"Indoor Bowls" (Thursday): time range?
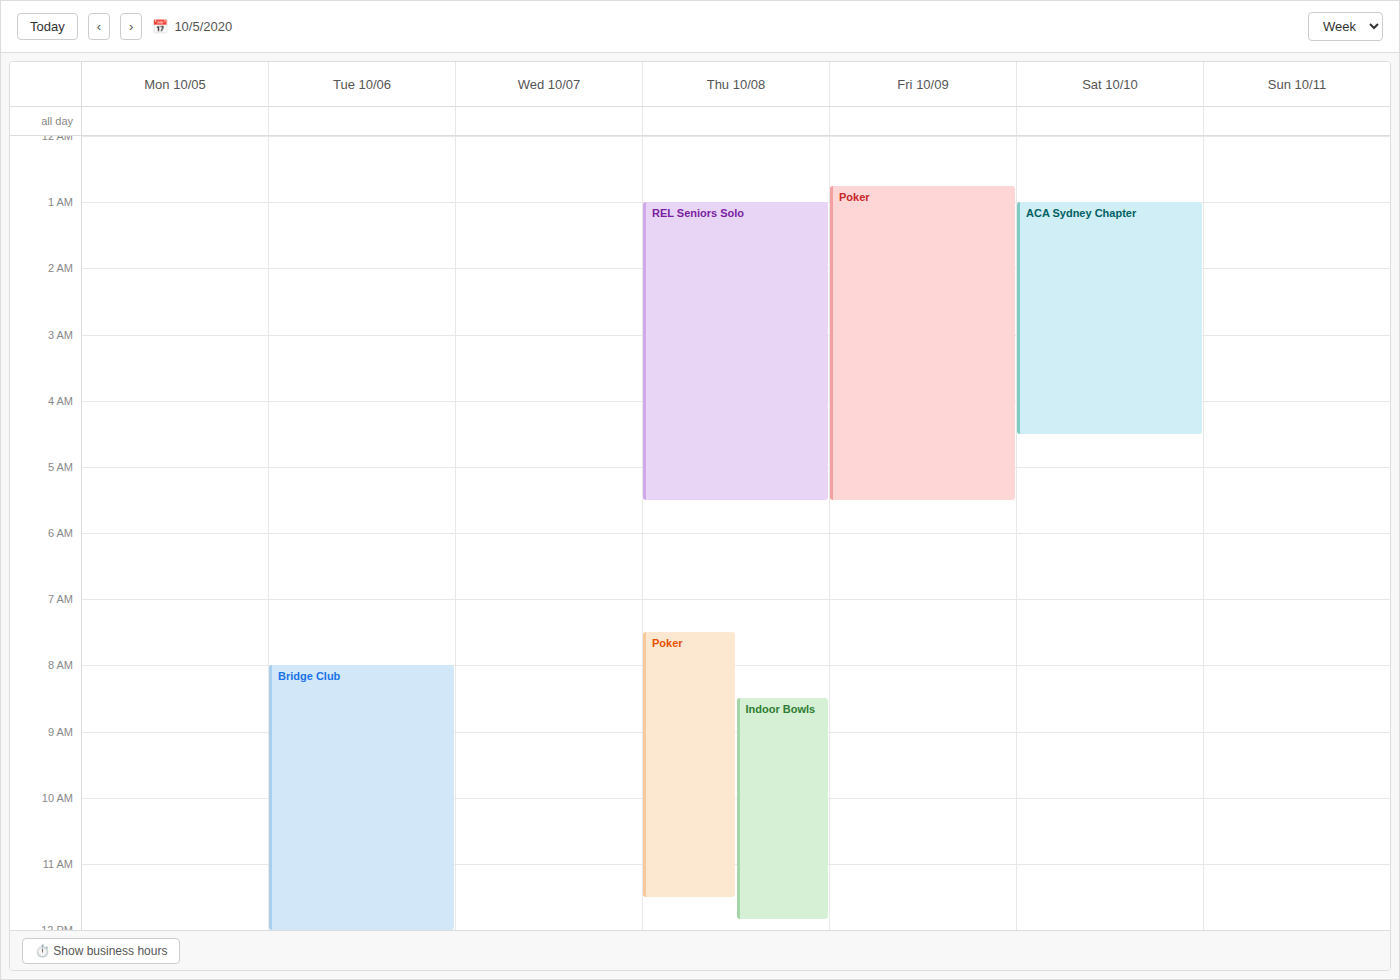
8:30 AM to 11:50 AM